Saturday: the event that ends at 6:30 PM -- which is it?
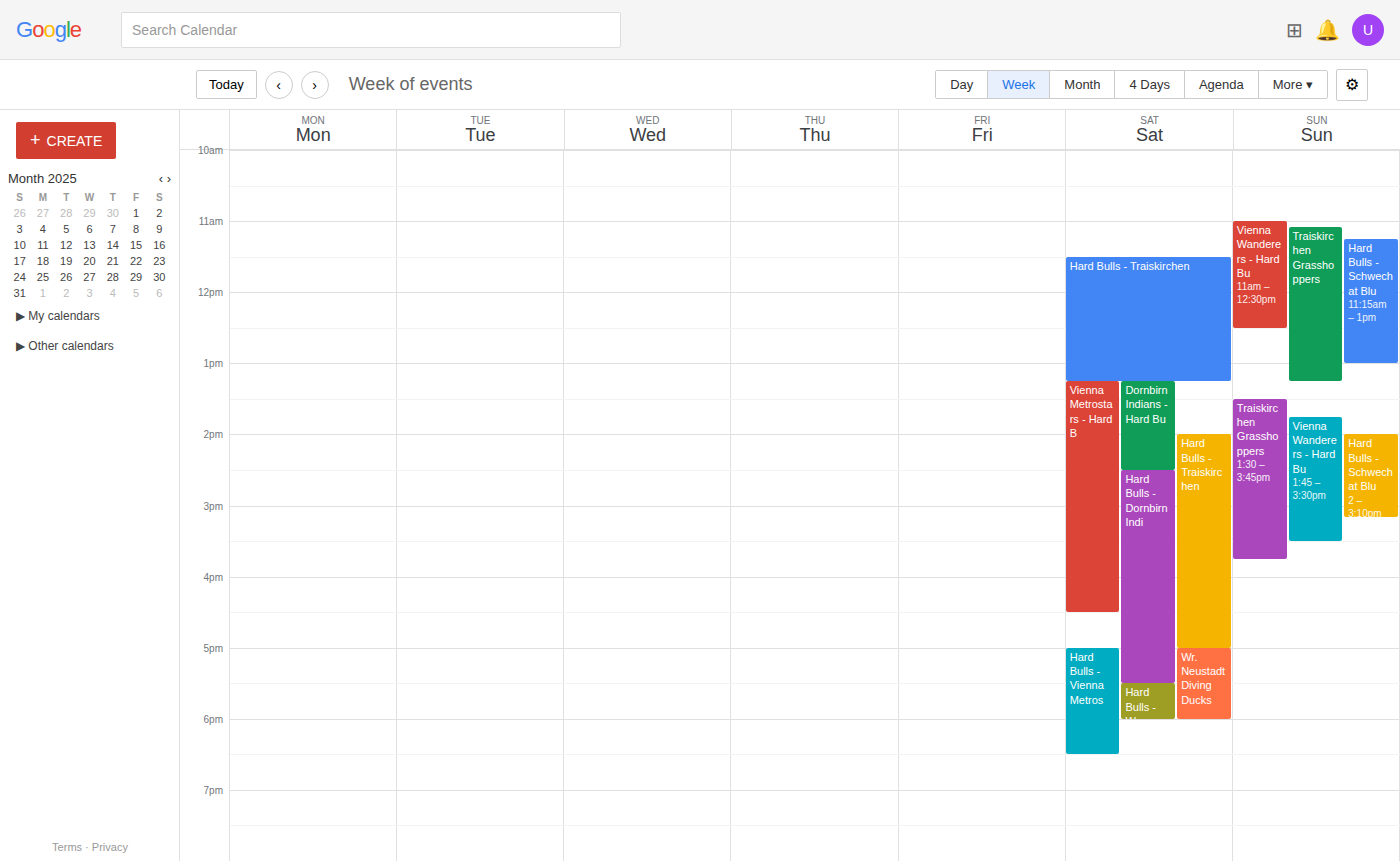
"Hard Bulls - Vienna Metros"